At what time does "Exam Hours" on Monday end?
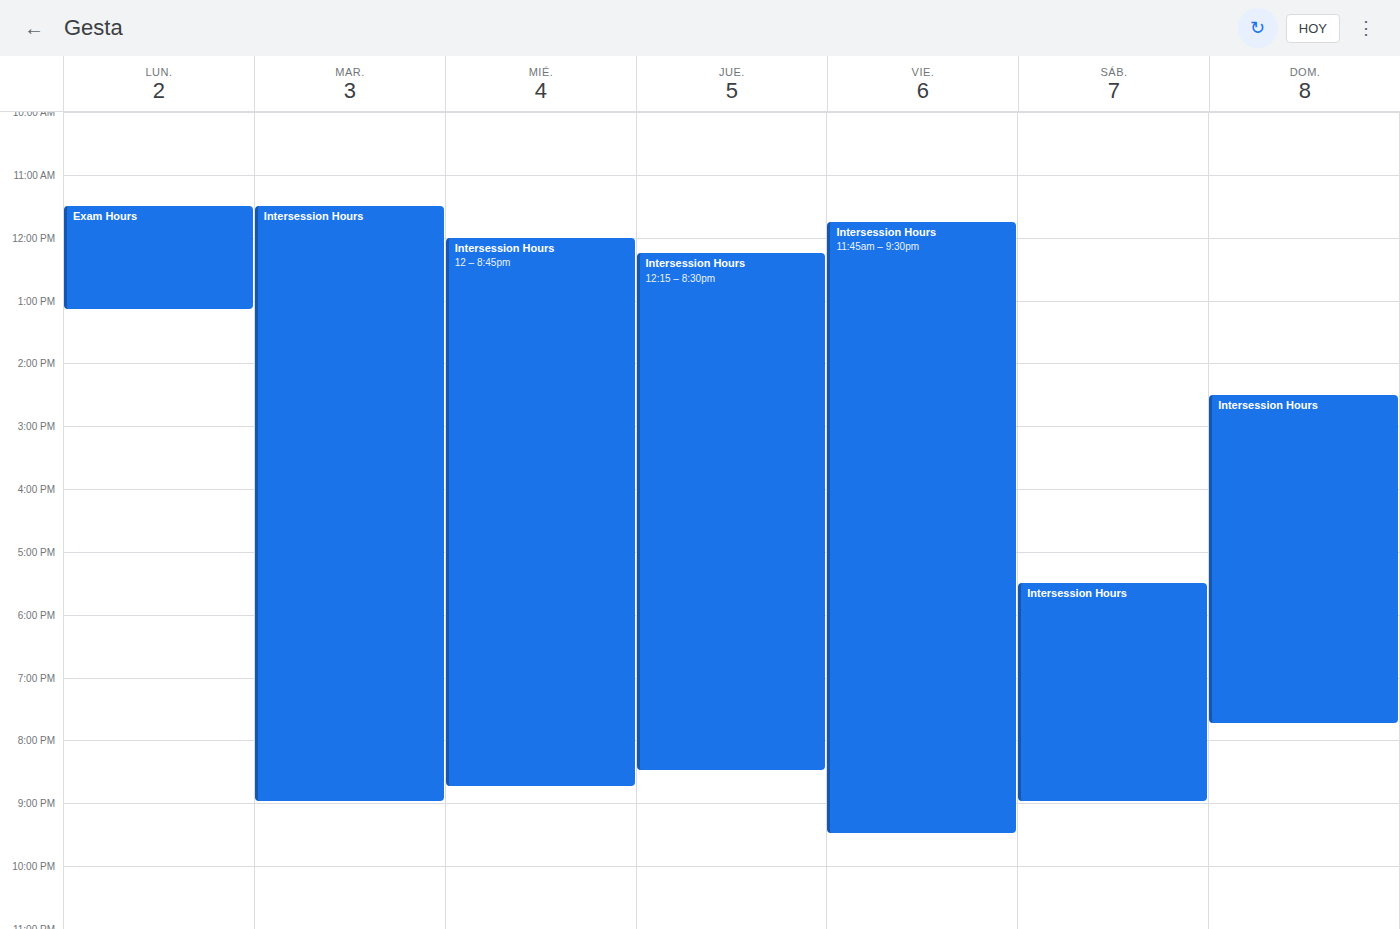
1:10 PM